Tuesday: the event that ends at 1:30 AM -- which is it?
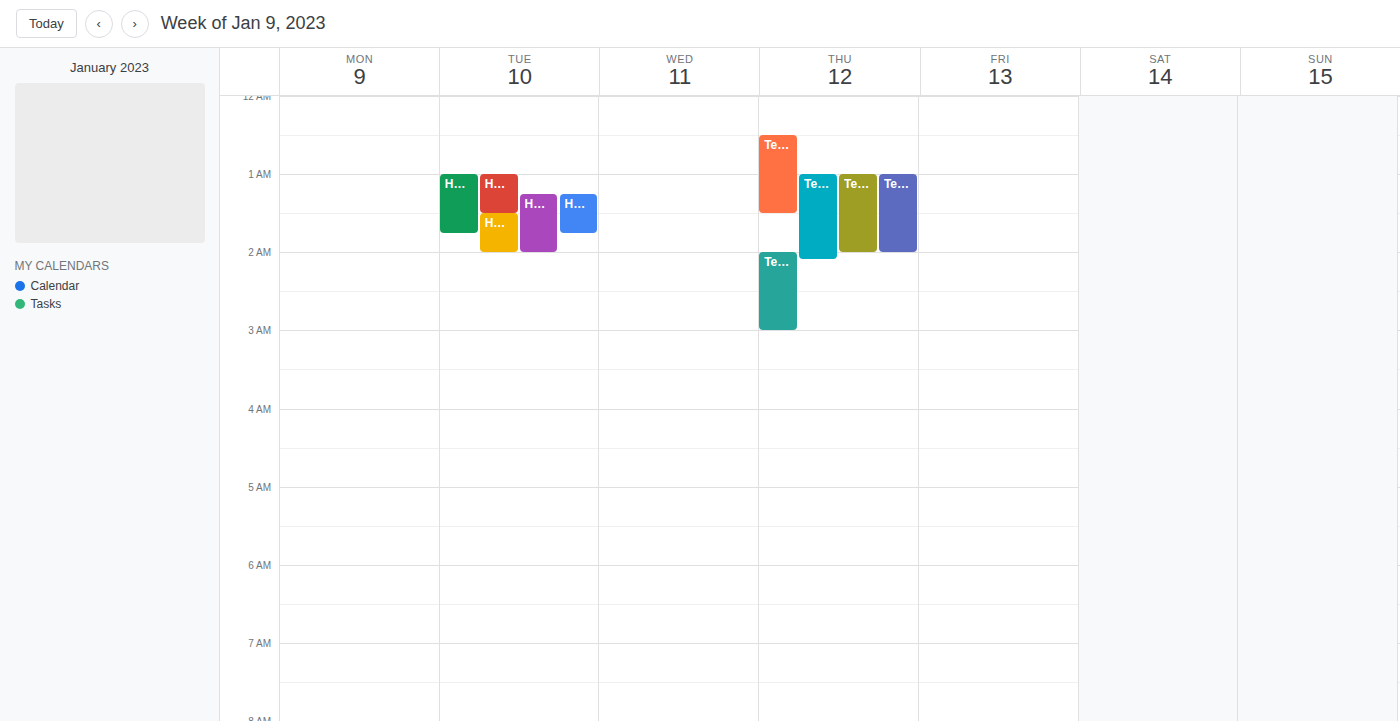
"HW03"